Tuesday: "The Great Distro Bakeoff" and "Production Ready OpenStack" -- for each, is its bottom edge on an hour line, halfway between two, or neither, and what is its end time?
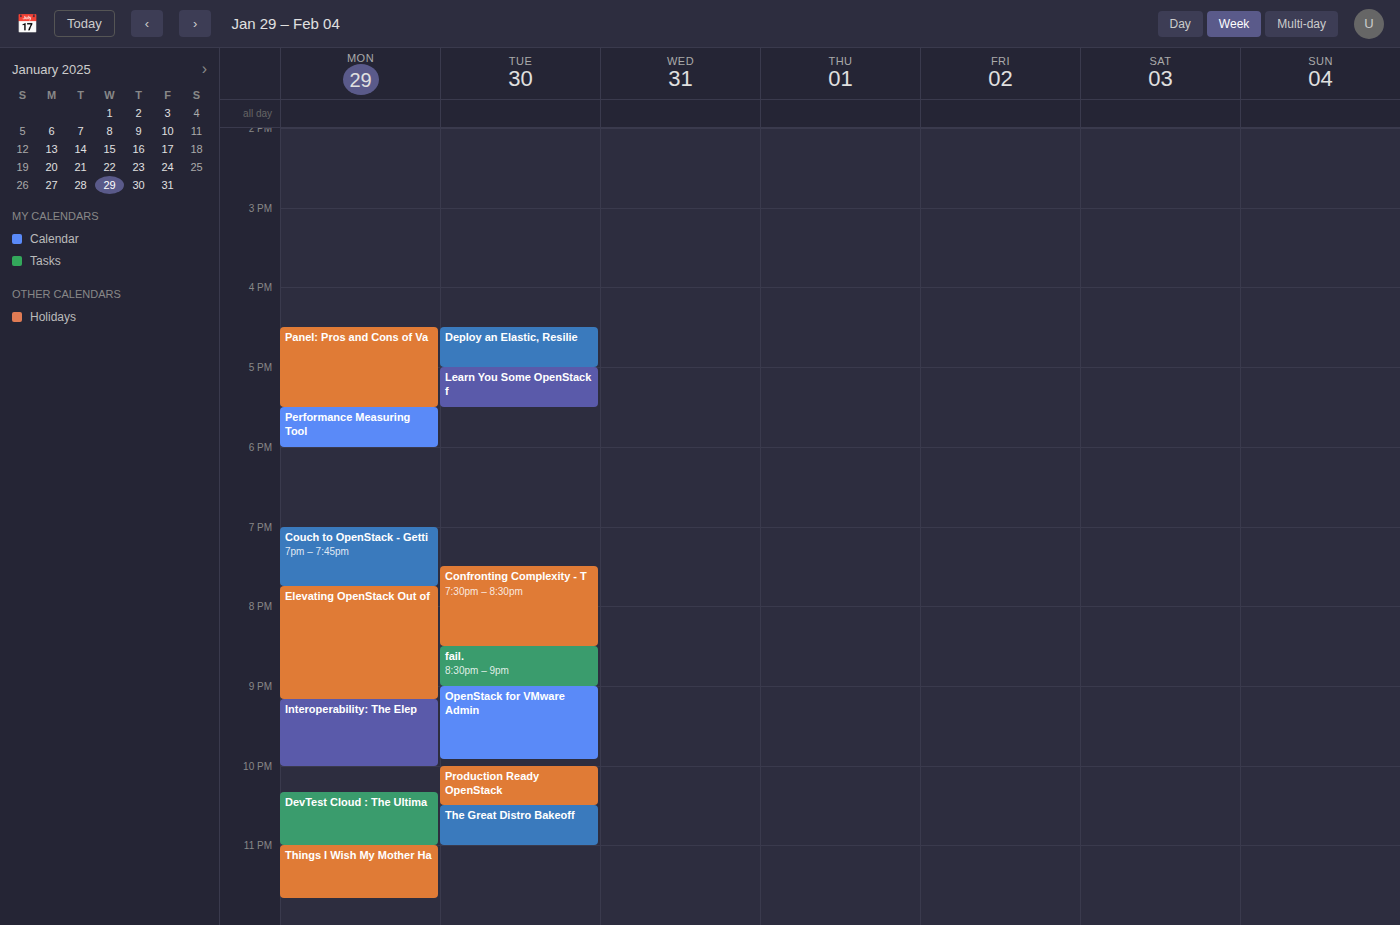
"The Great Distro Bakeoff": 11:00 PM, exactly on the 11 PM line. "Production Ready OpenStack": 10:30 PM, halfway between the 10 PM and 11 PM lines.